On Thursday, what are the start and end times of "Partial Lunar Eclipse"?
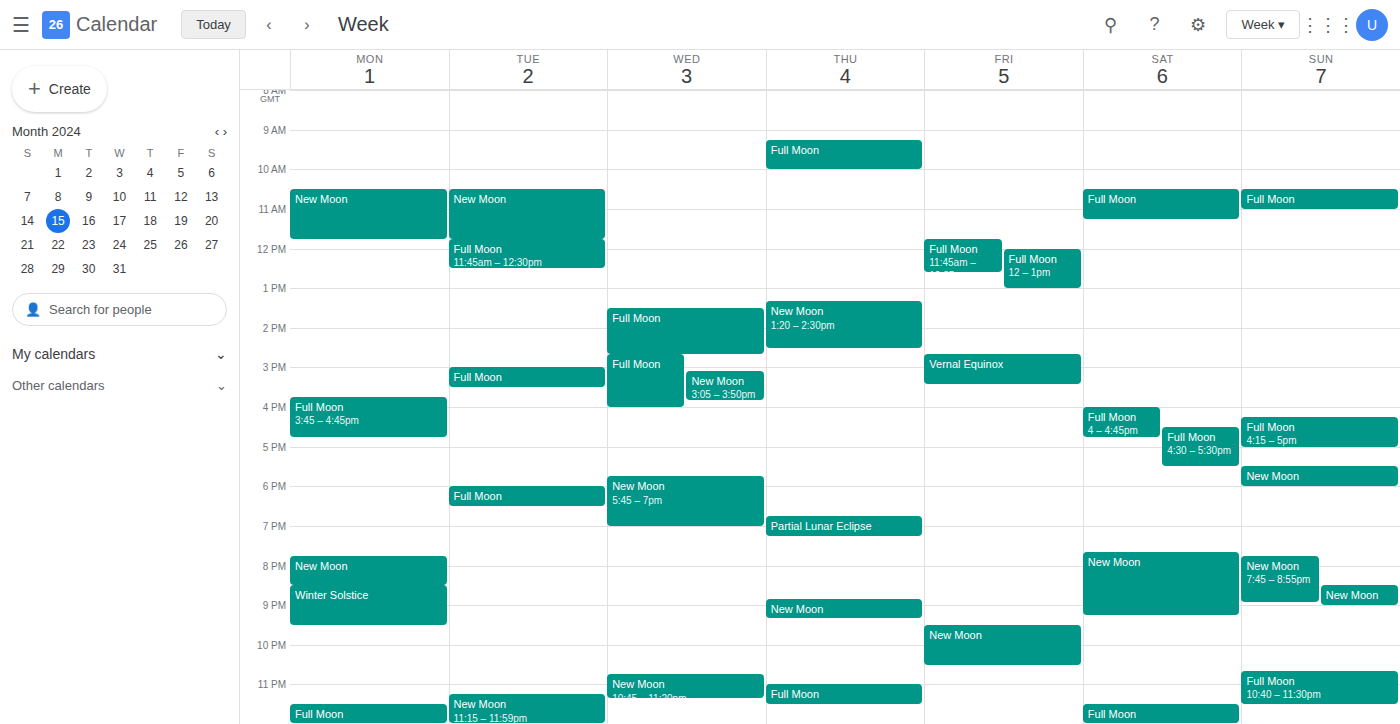
6:45 PM to 7:15 PM